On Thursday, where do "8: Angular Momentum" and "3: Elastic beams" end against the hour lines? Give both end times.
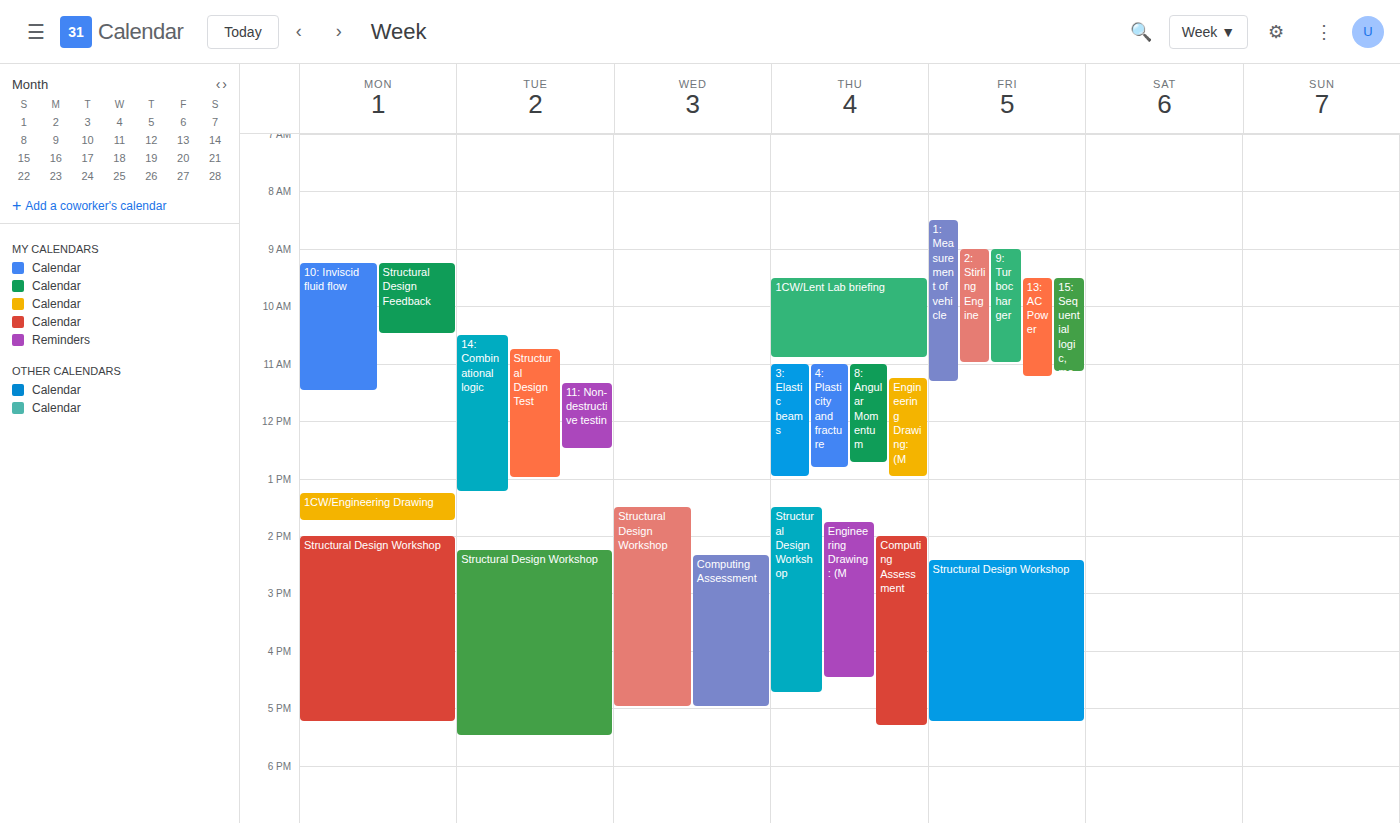
"8: Angular Momentum": 12:45 PM, neither: three quarters of the way from the 12 PM line to the 1 PM line. "3: Elastic beams": 1:00 PM, exactly on the 1 PM line.